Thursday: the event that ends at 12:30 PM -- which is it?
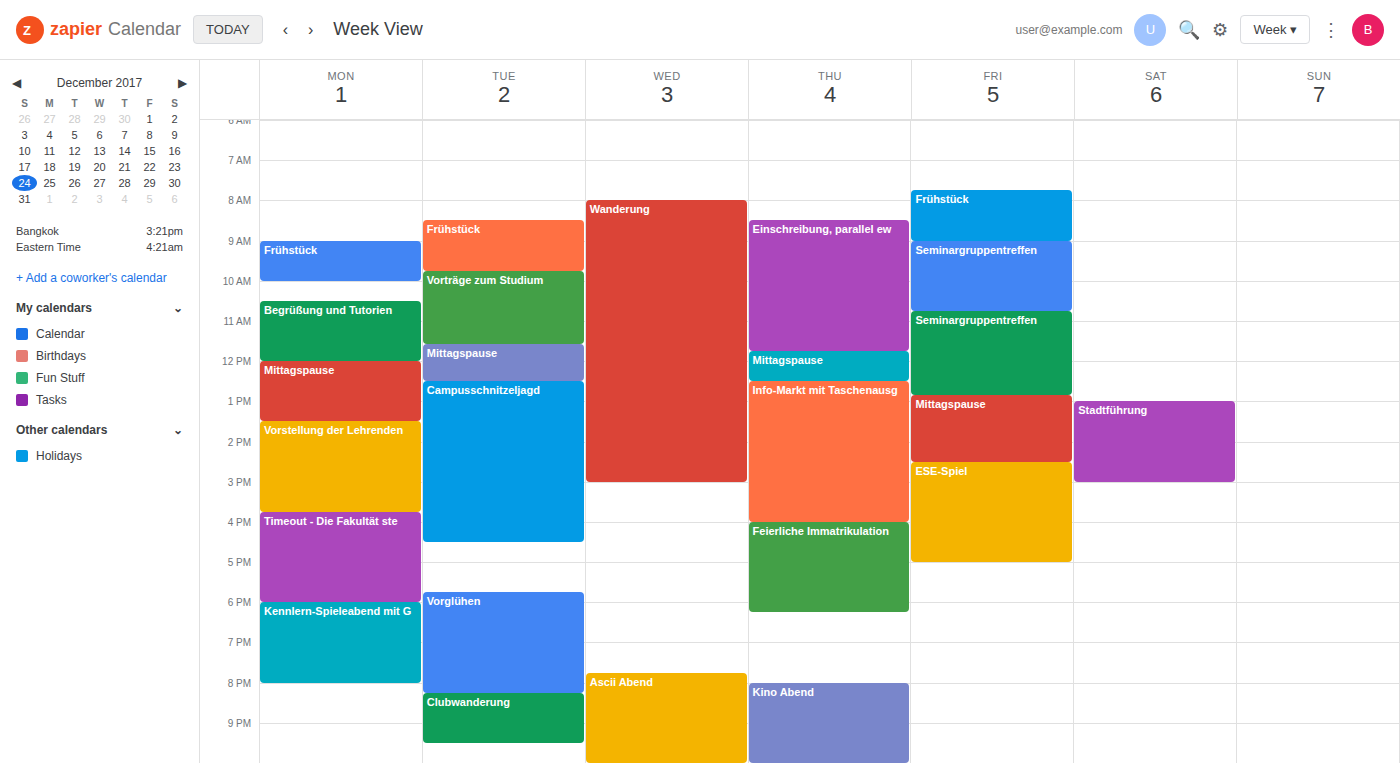
"Mittagspause"